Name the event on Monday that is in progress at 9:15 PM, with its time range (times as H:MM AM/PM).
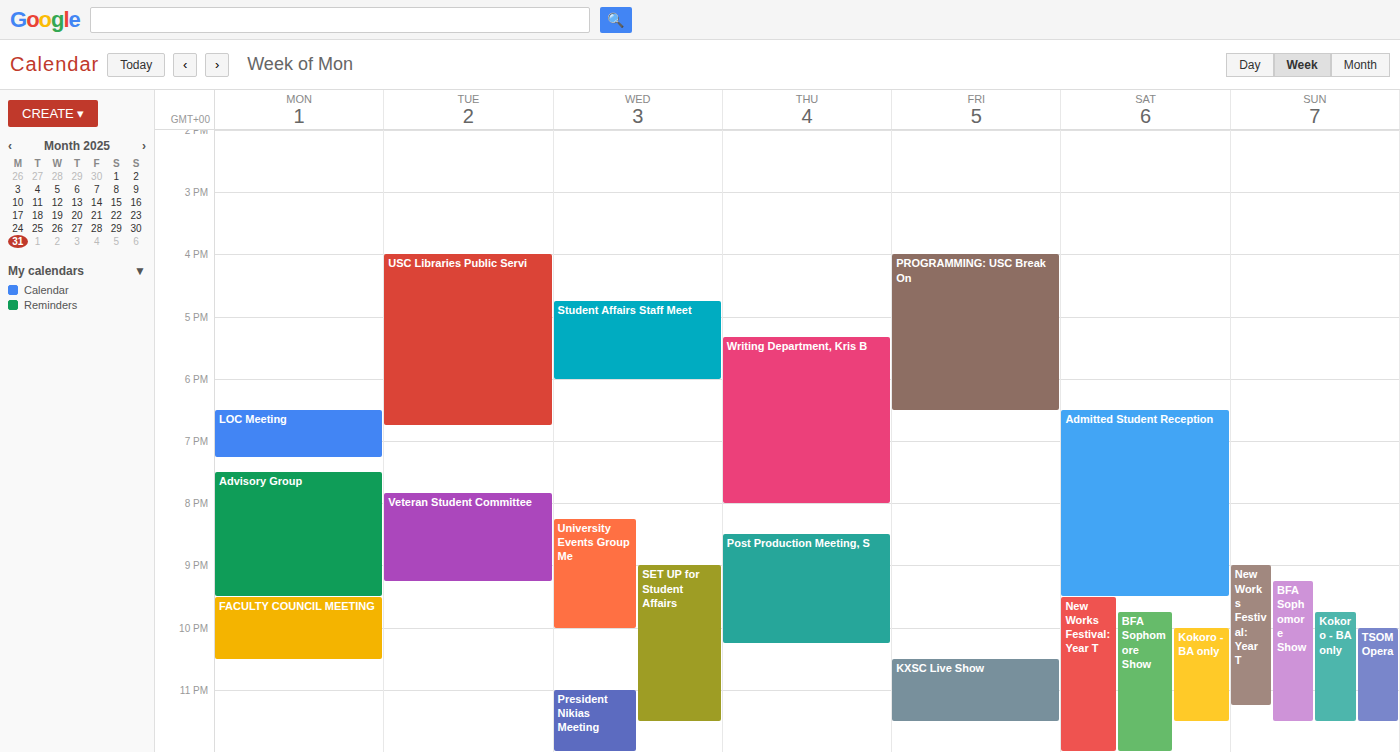
"Advisory Group", 7:30 PM to 9:30 PM